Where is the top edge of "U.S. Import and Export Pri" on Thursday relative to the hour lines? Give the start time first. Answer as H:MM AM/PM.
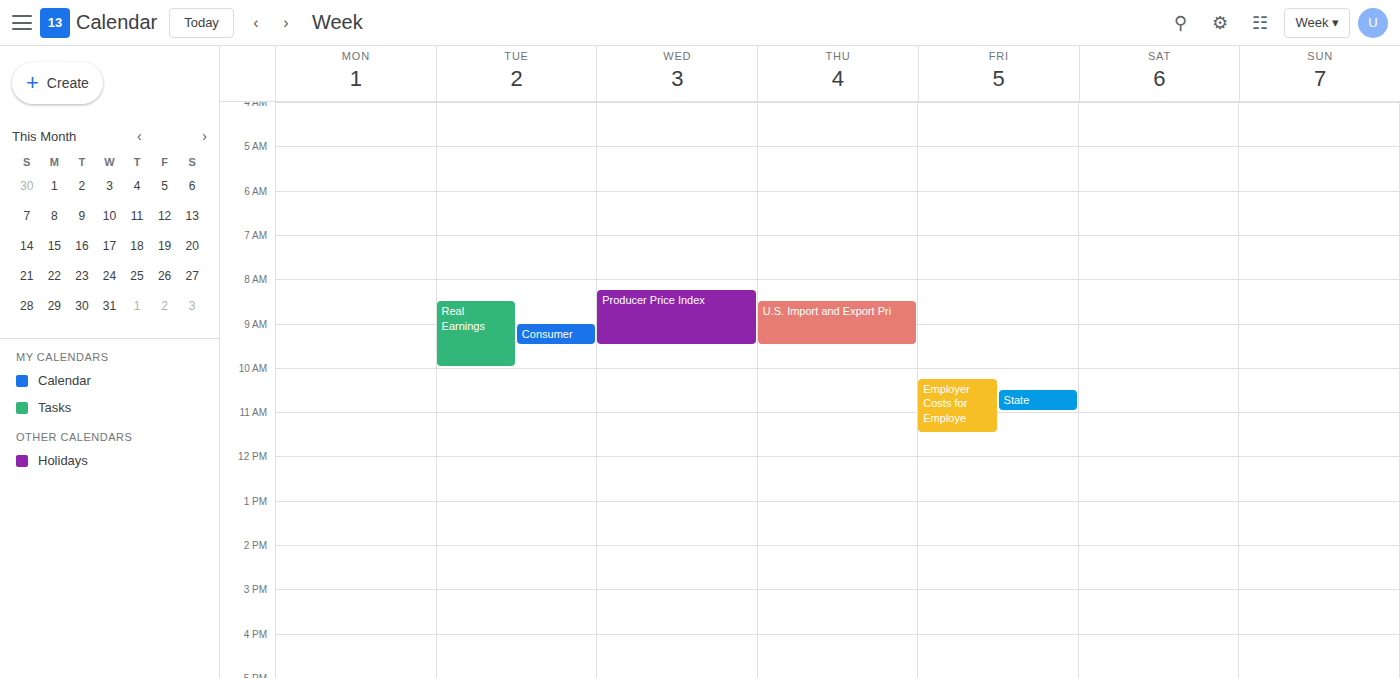
8:30 AM -- halfway between the 8 AM and 9 AM lines.